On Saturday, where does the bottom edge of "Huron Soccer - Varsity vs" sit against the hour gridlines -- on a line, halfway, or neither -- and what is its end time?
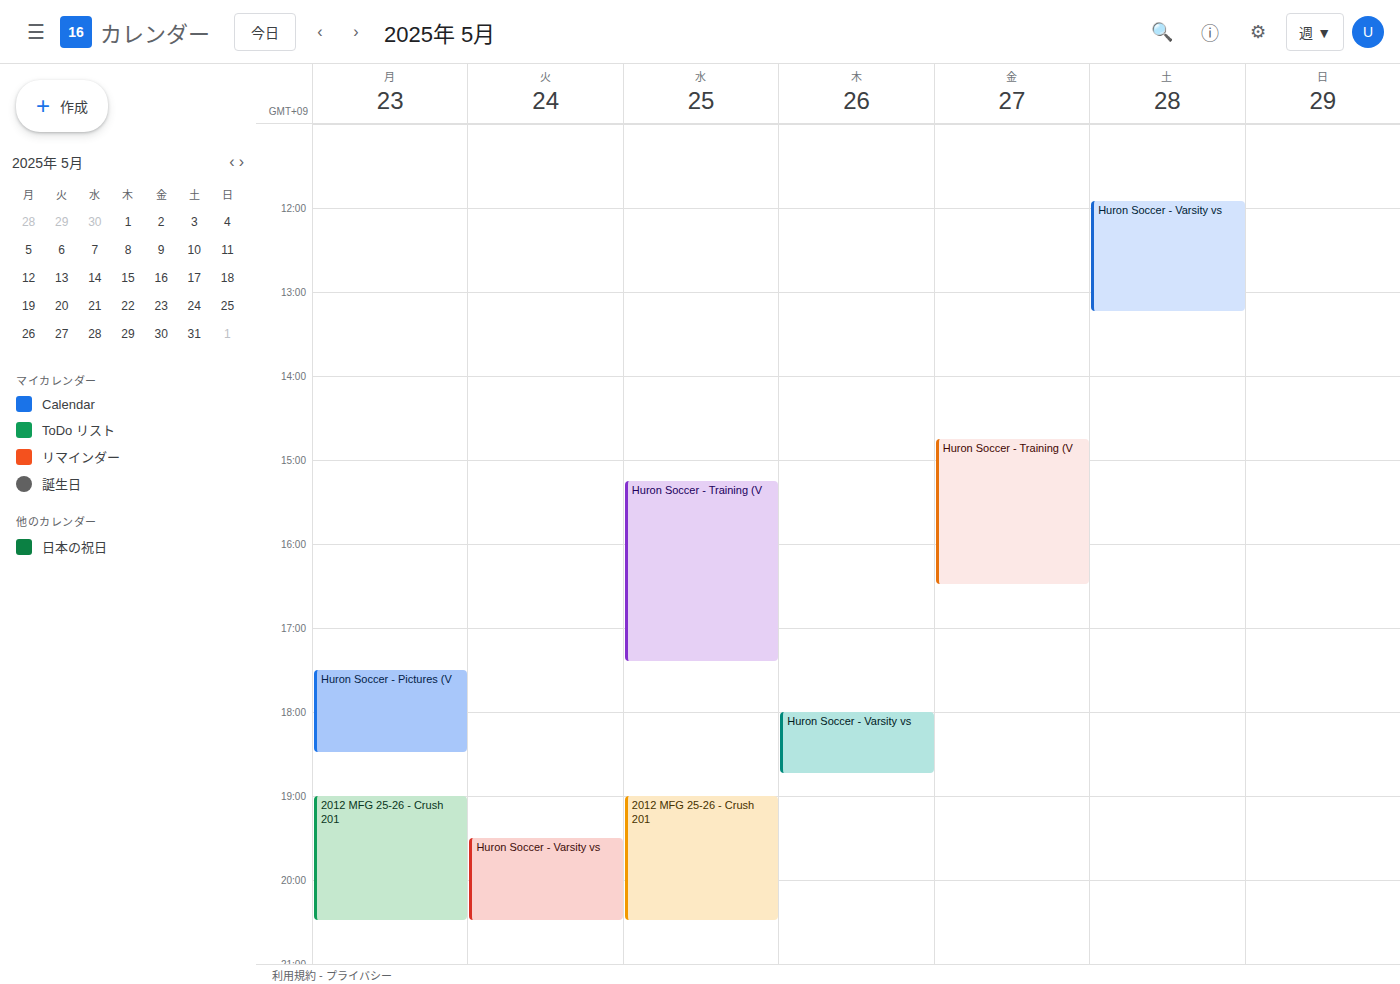
1:15 PM -- neither: a quarter of the way from the 1 PM line to the 2 PM line.